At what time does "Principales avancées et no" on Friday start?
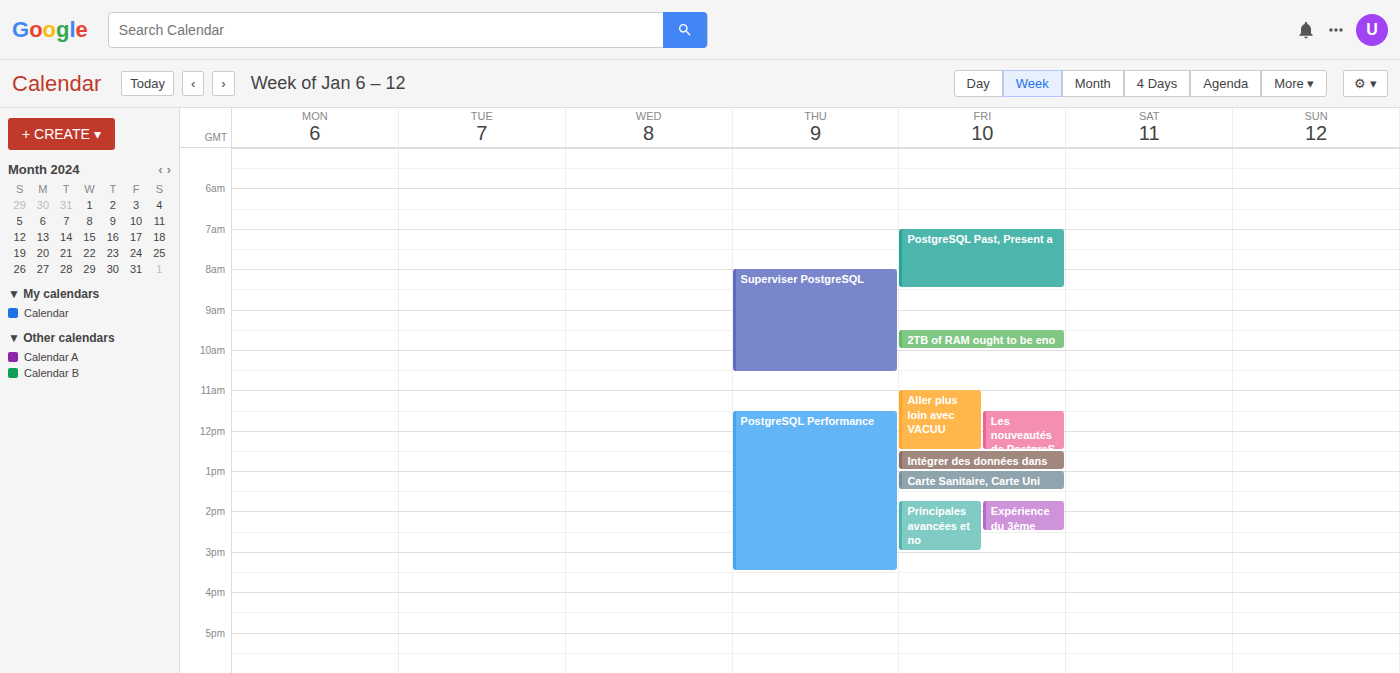
1:45 PM